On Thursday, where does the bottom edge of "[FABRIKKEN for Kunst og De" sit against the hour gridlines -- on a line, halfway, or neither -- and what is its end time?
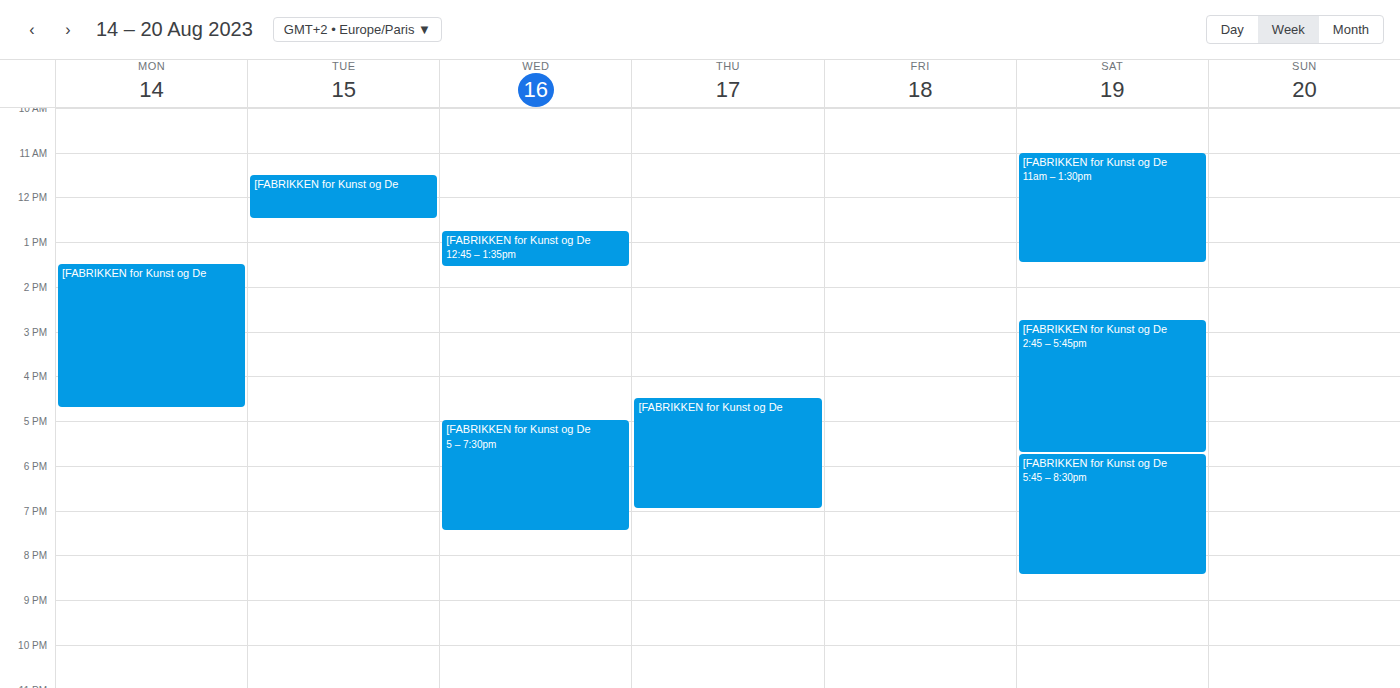
7:00 PM -- exactly on the 7 PM line.